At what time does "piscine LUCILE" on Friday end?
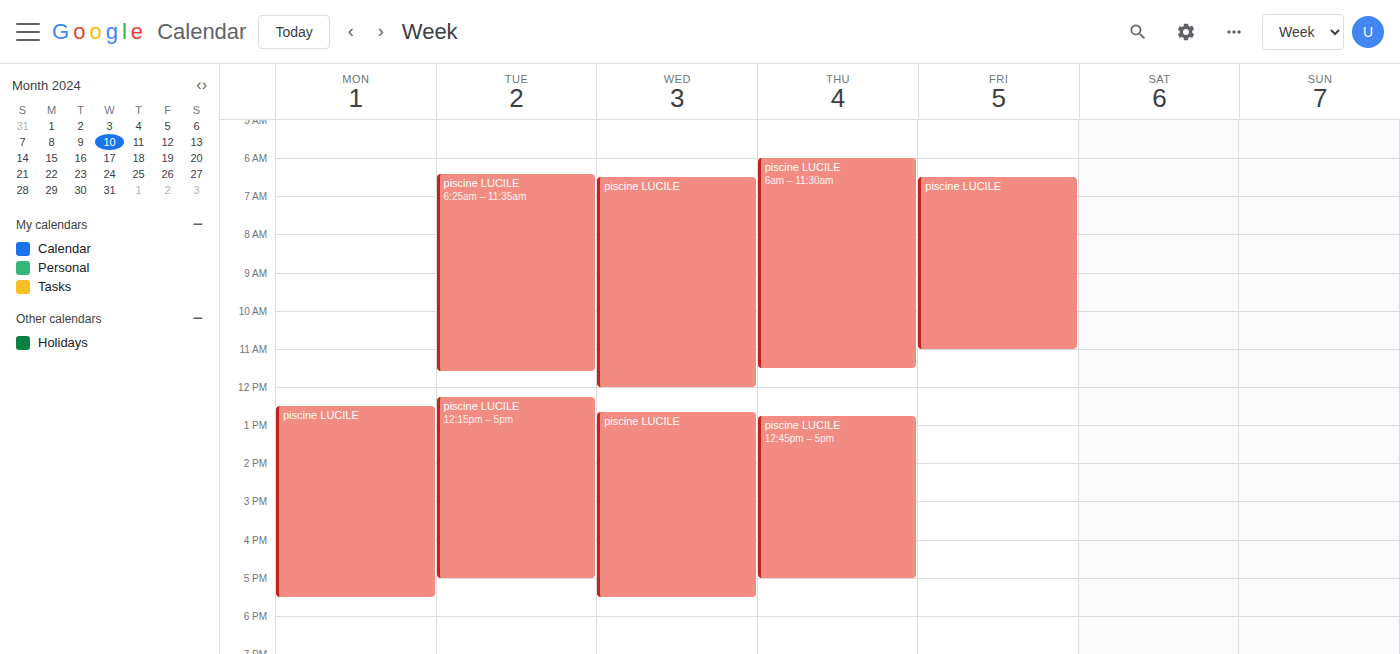
11:00 AM